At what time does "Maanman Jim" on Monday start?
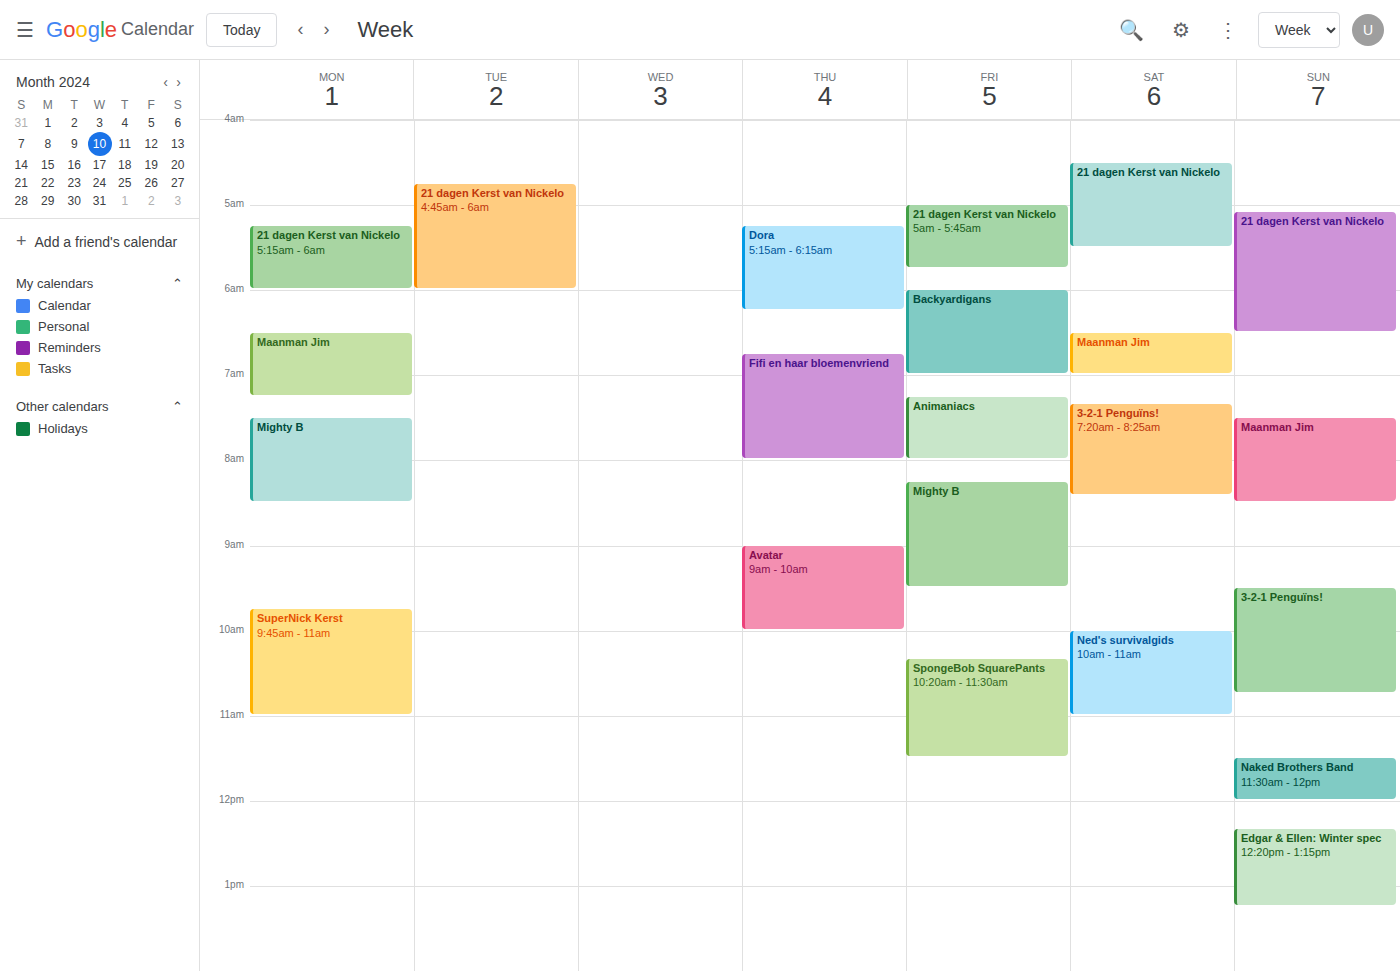
06:30